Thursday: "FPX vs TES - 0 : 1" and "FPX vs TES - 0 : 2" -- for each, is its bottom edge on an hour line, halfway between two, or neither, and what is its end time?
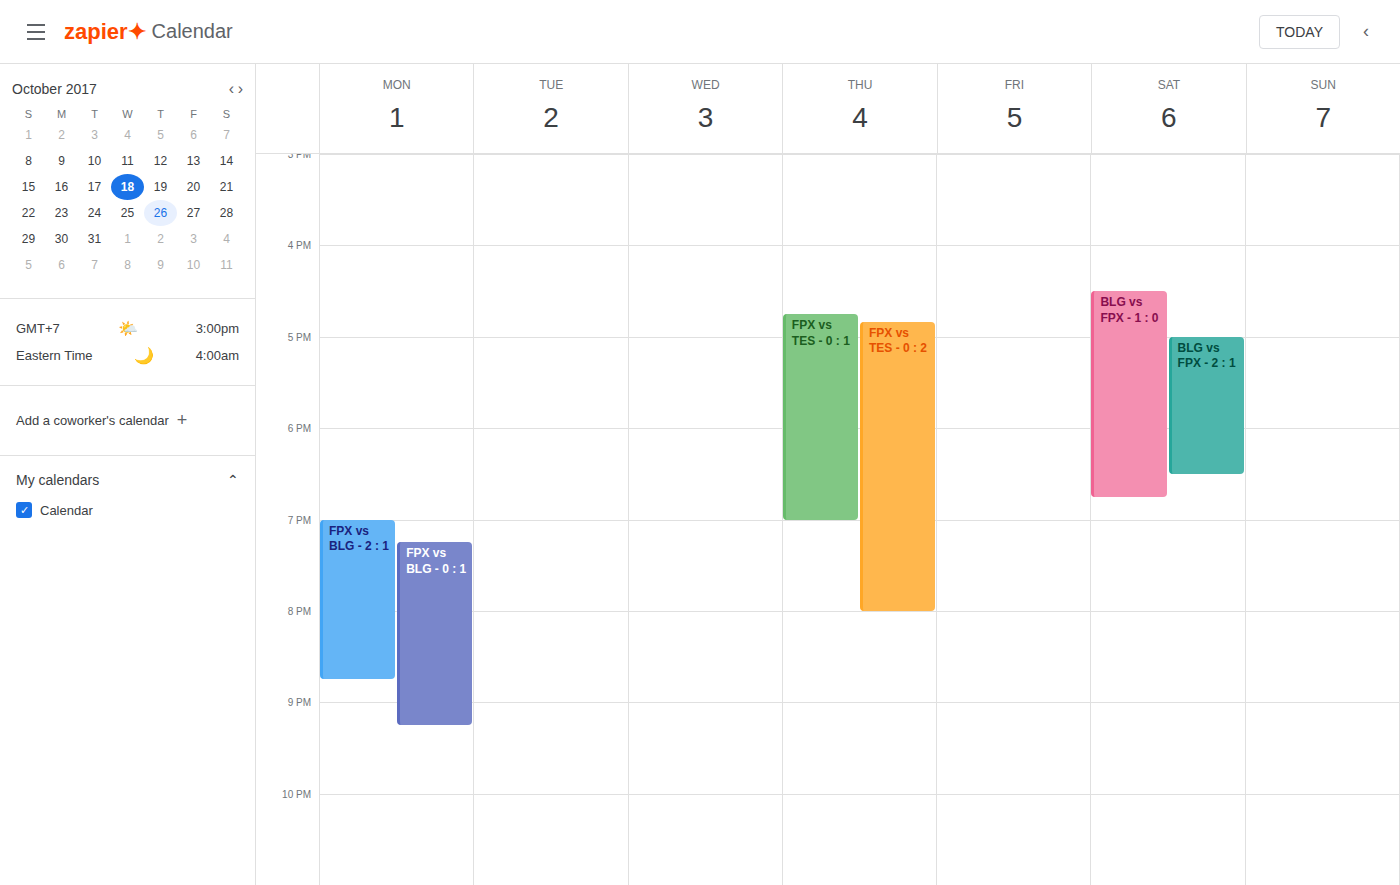
"FPX vs TES - 0 : 1": 19:00, exactly on the 19:00 line. "FPX vs TES - 0 : 2": 20:00, exactly on the 20:00 line.